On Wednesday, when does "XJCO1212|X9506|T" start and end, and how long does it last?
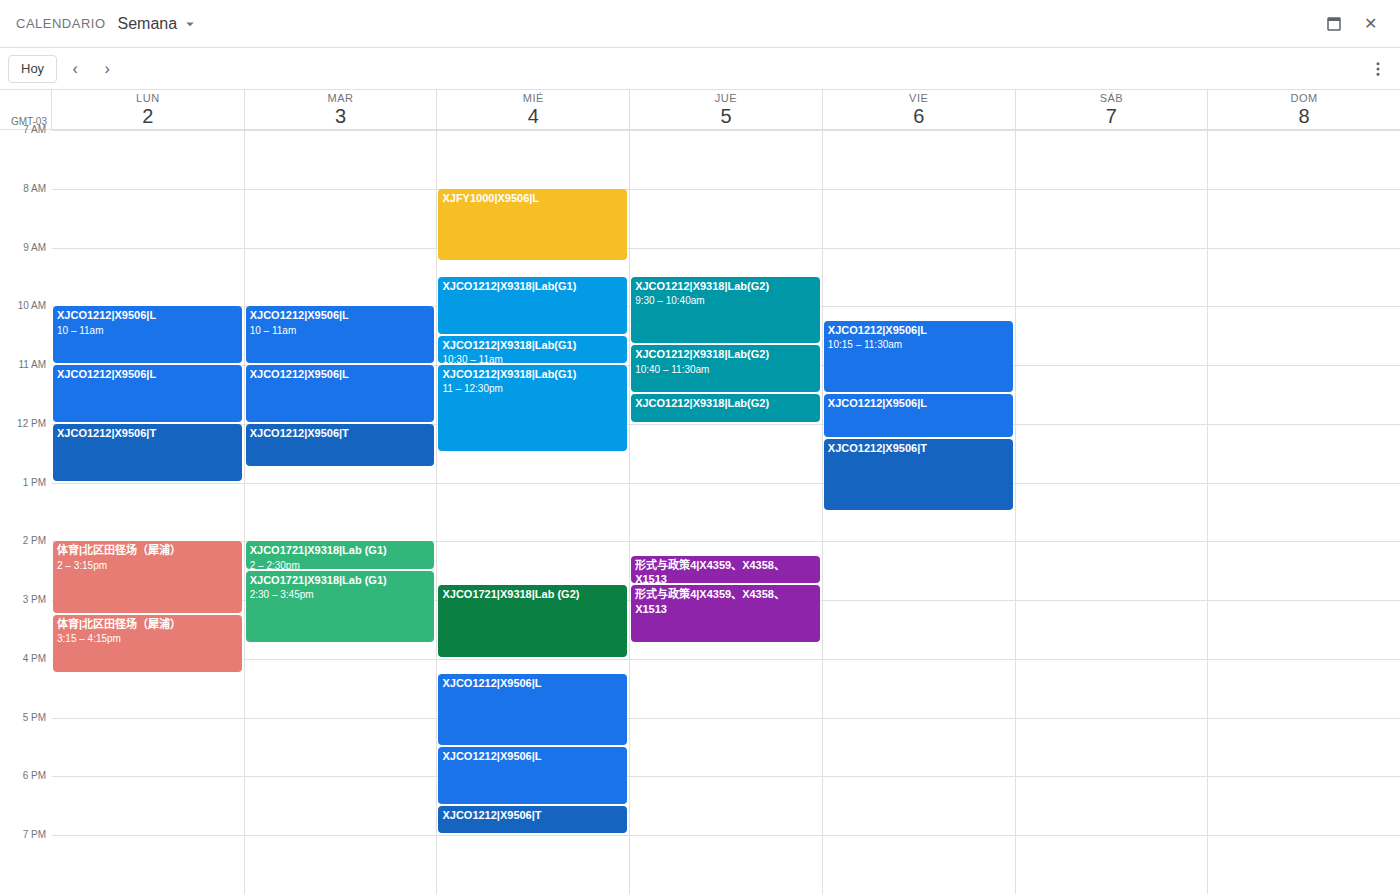
6:30 PM to 7:00 PM, 30 minutes